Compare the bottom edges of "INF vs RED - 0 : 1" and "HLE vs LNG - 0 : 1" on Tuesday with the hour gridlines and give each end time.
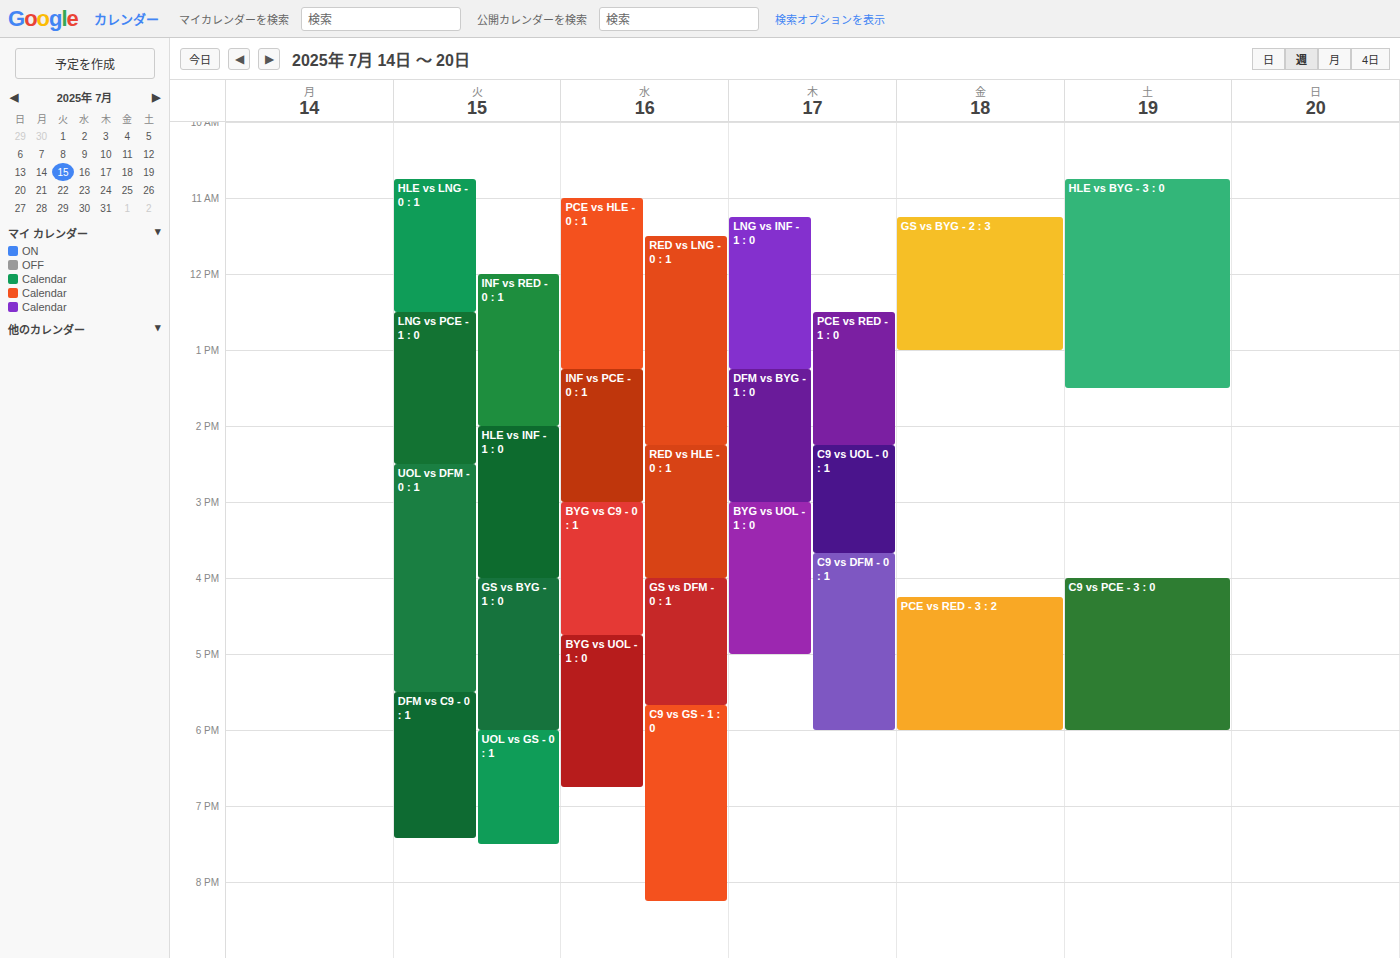
"INF vs RED - 0 : 1": 2:00 PM, exactly on the 2 PM line. "HLE vs LNG - 0 : 1": 12:30 PM, halfway between the 12 PM and 1 PM lines.